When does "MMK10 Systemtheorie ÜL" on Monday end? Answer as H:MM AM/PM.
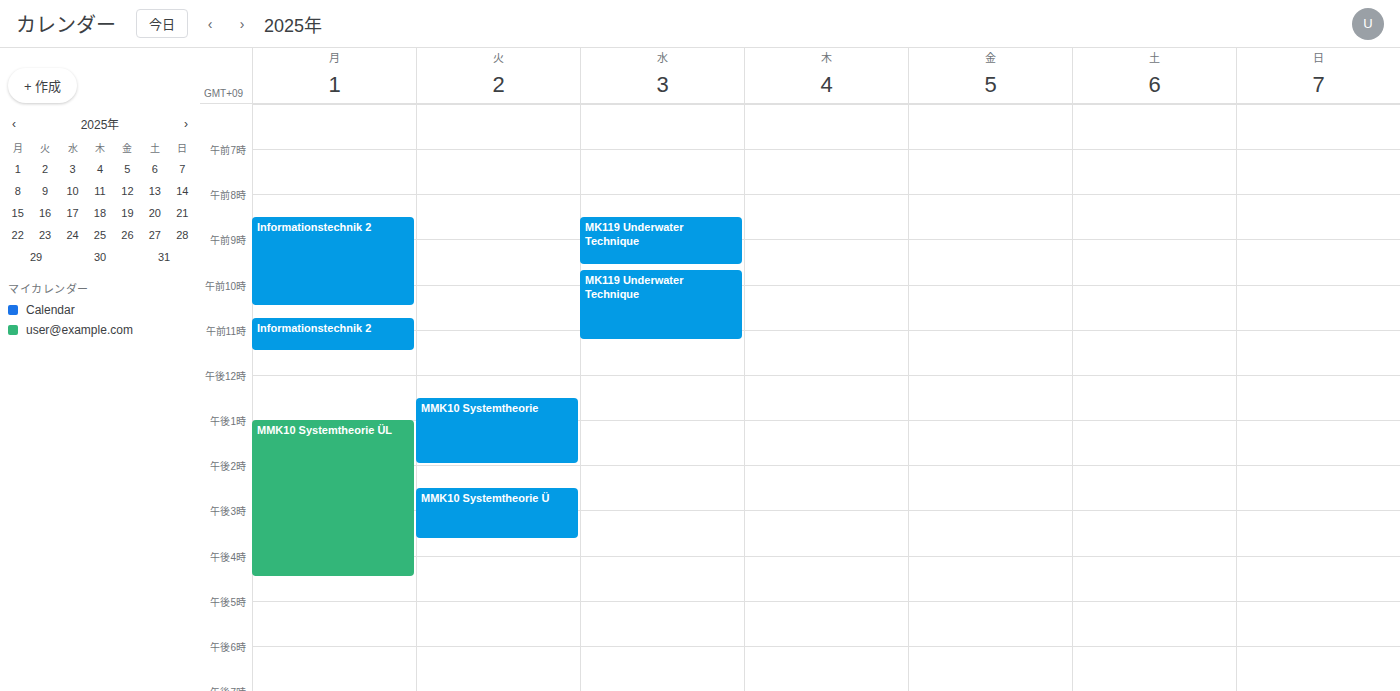
4:30 PM